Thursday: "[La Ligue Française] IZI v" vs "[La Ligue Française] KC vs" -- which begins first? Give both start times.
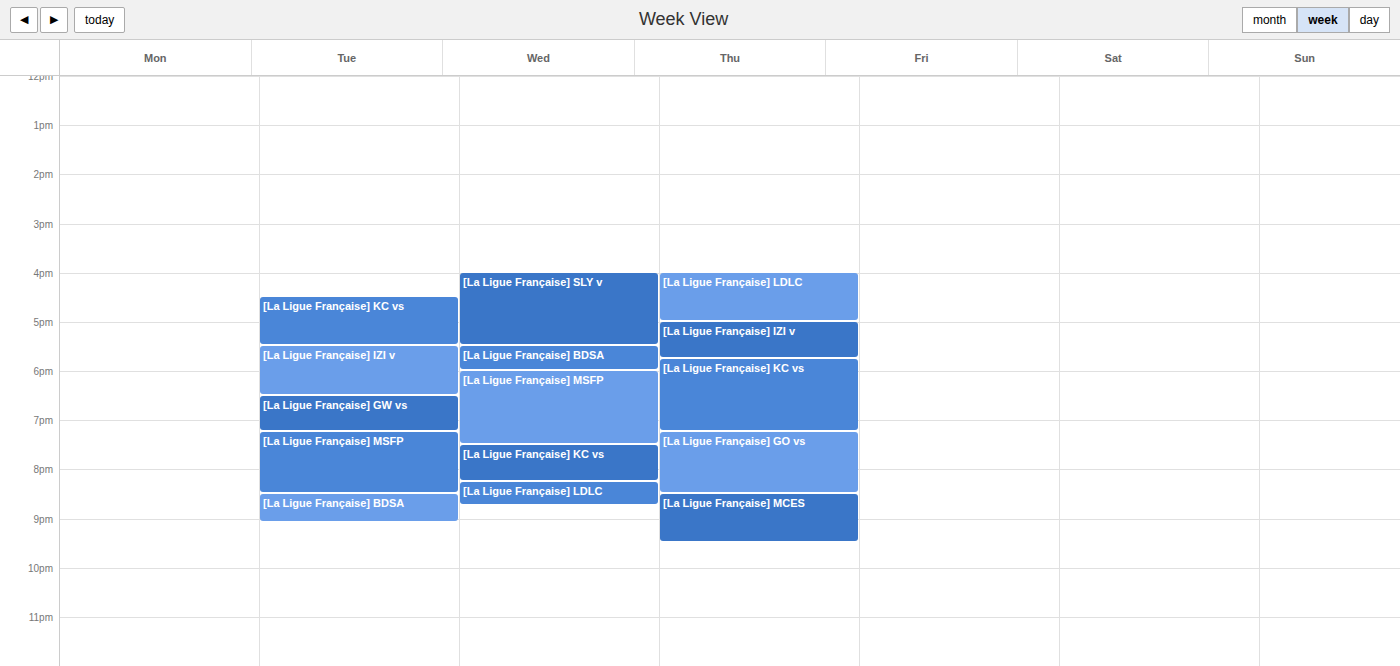
"[La Ligue Française] IZI v" 17:00; "[La Ligue Française] KC vs" 17:45.